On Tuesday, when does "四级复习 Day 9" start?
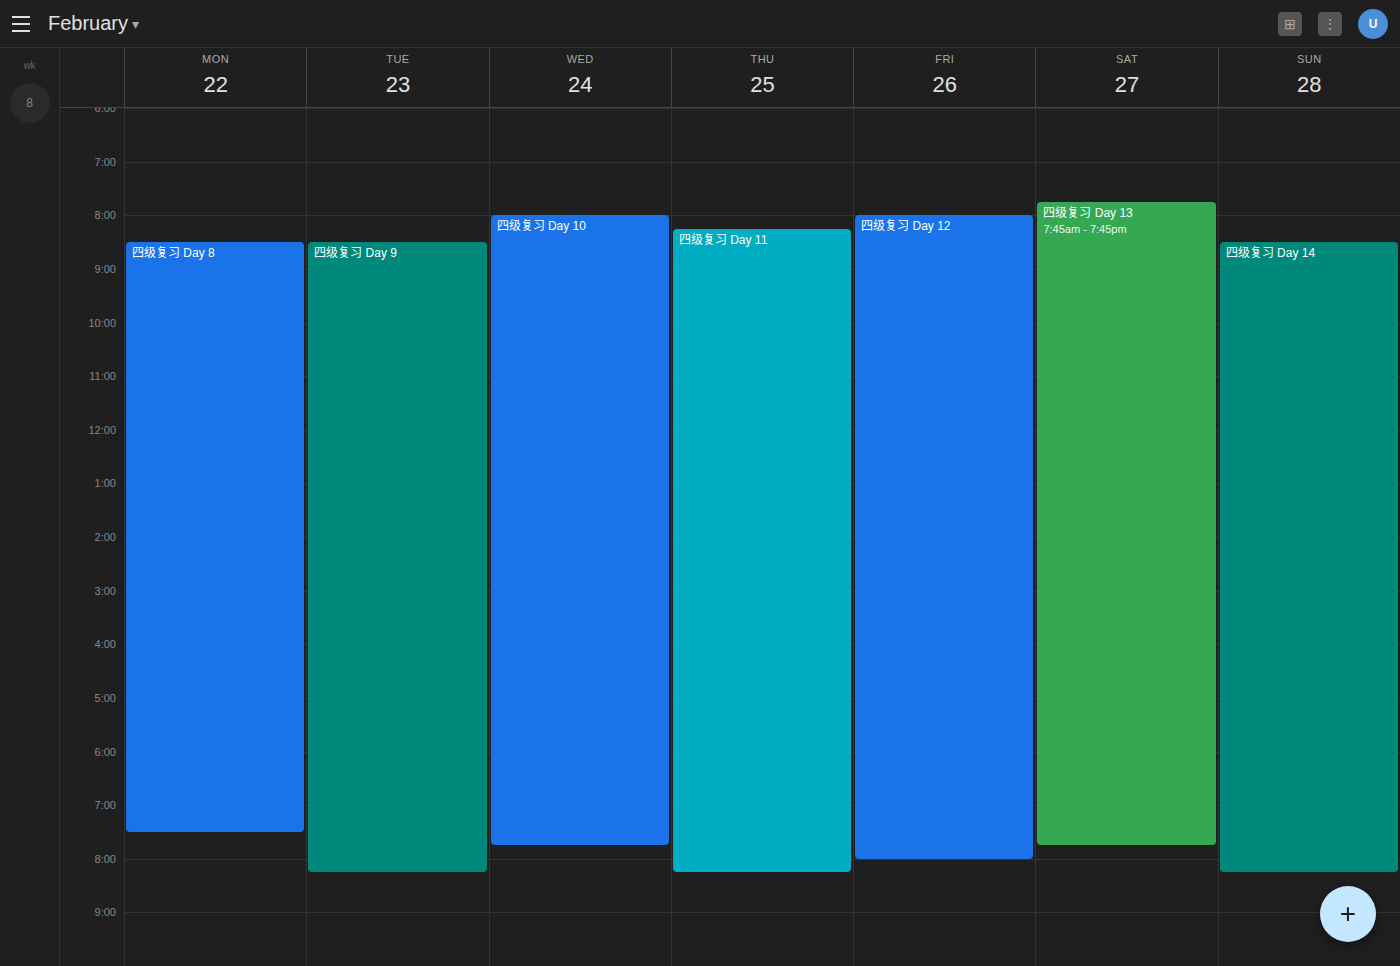
08:30